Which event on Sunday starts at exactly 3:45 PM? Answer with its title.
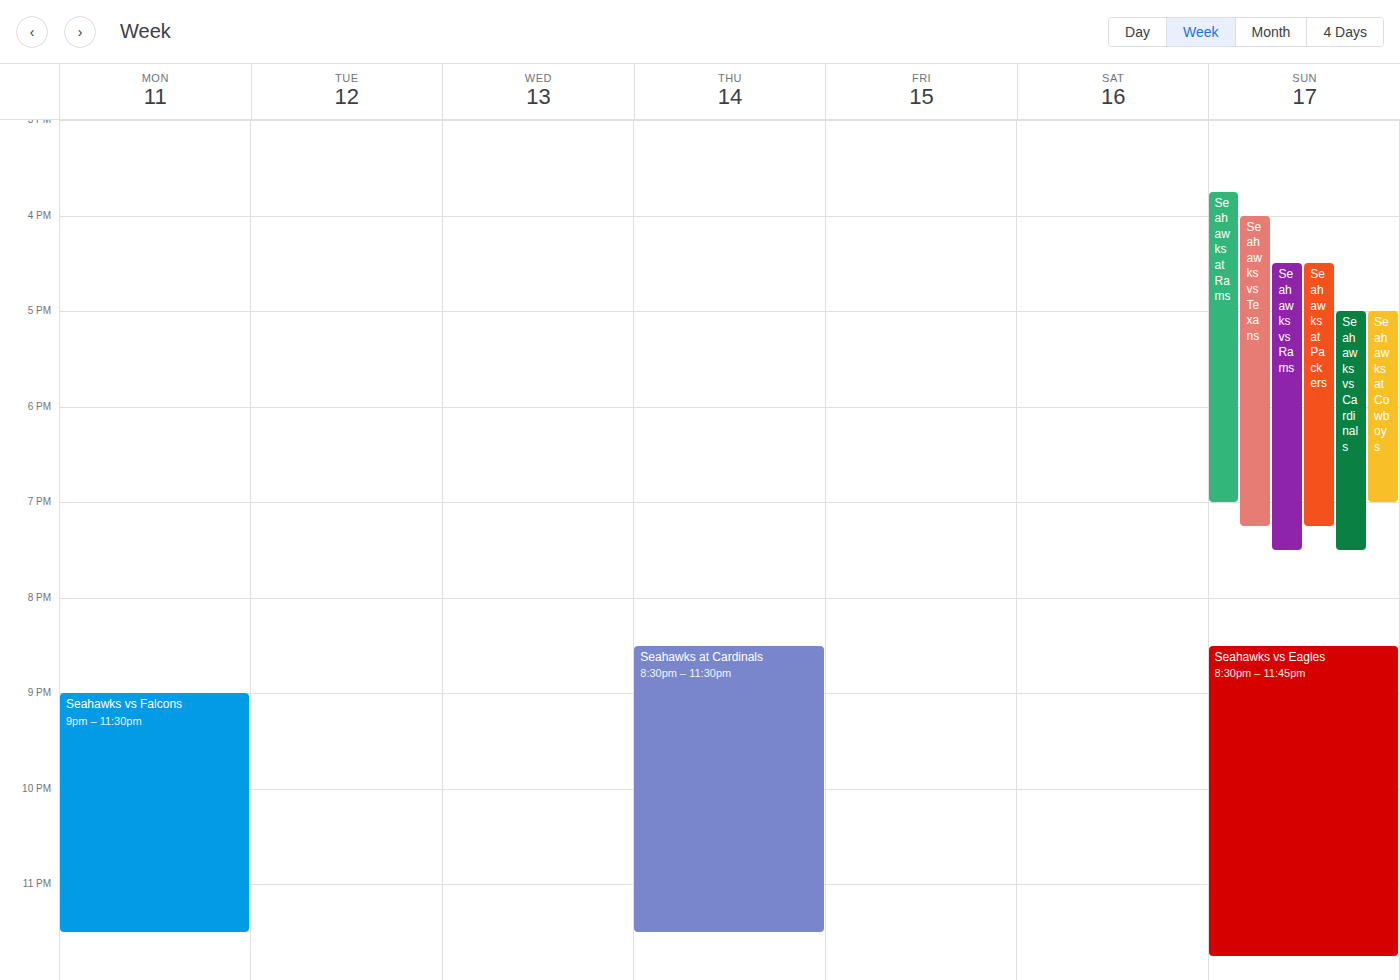
"Seahawks at Rams"